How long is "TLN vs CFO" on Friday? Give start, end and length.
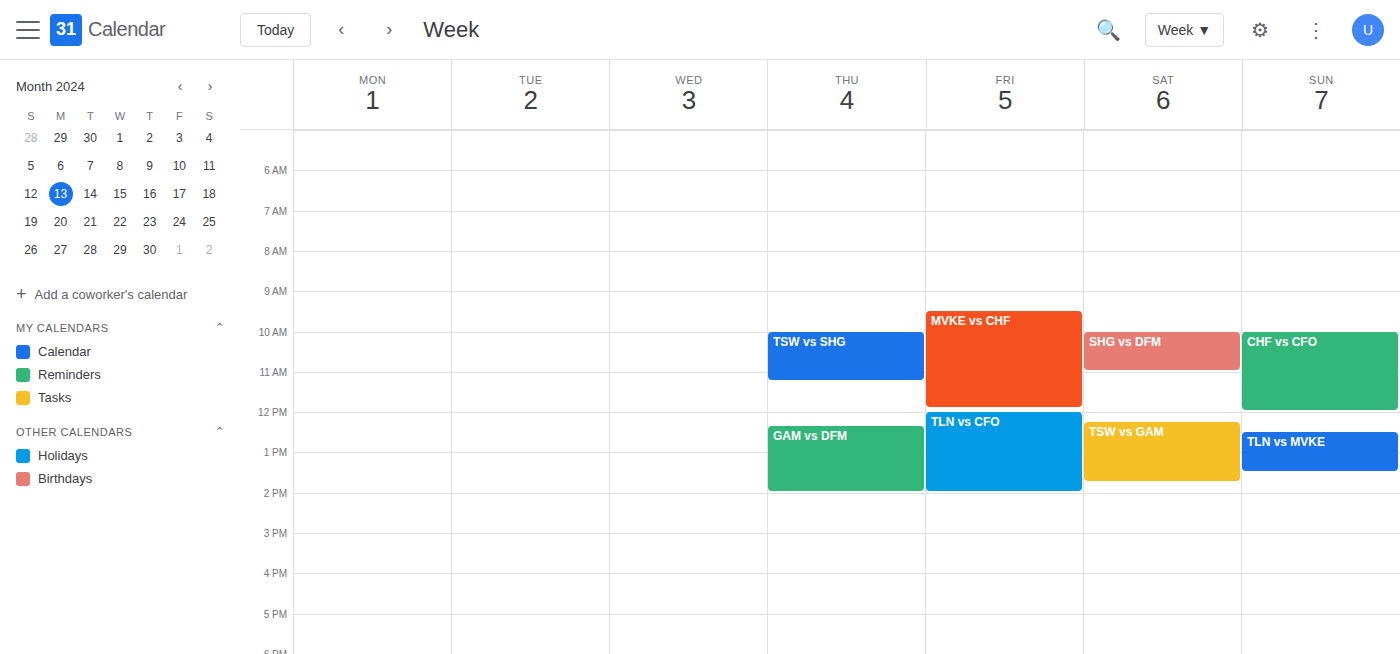
12:00 to 14:00, 2 hours